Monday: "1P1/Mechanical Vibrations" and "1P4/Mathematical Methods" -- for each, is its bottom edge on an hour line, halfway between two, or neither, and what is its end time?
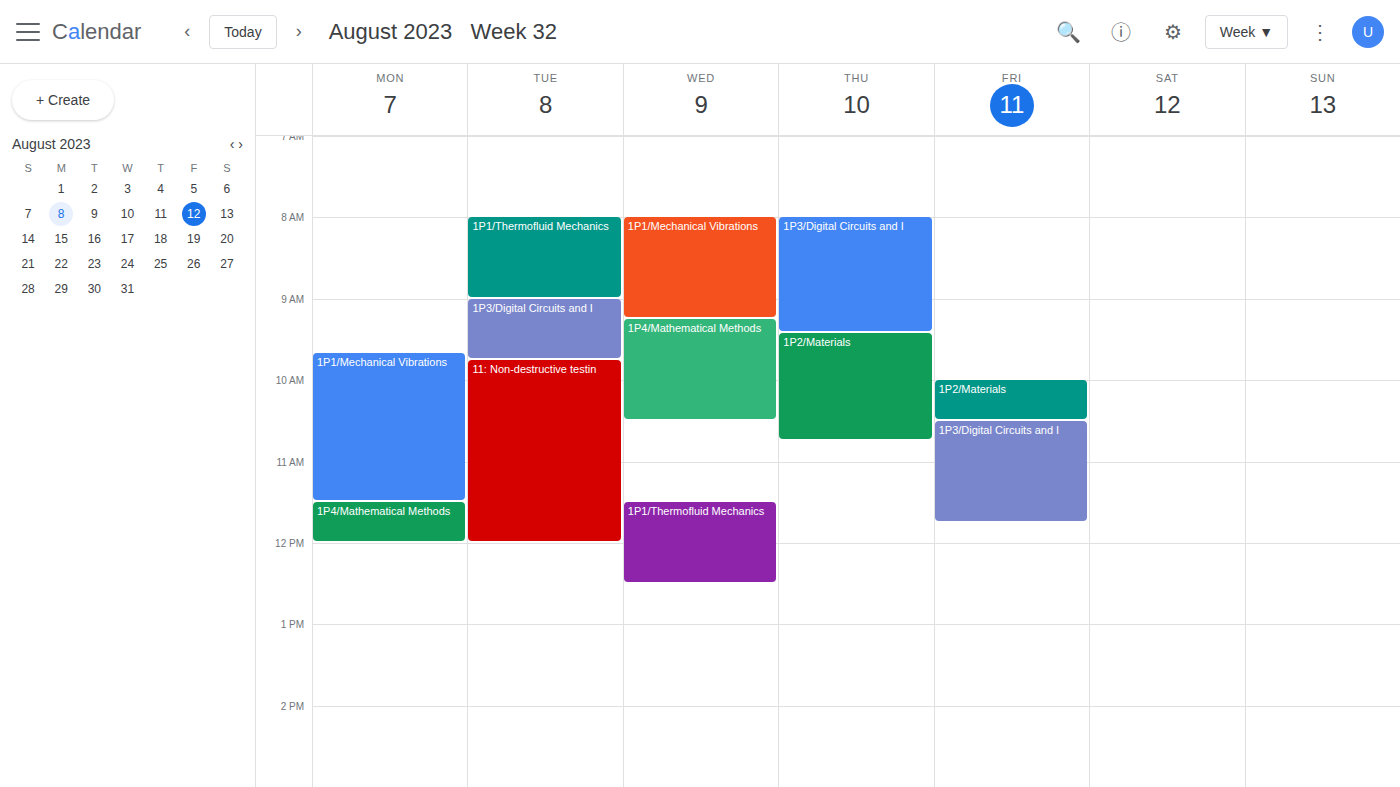
"1P1/Mechanical Vibrations": 11:30 AM, halfway between the 11 AM and 12 PM lines. "1P4/Mathematical Methods": 12:00 PM, exactly on the 12 PM line.